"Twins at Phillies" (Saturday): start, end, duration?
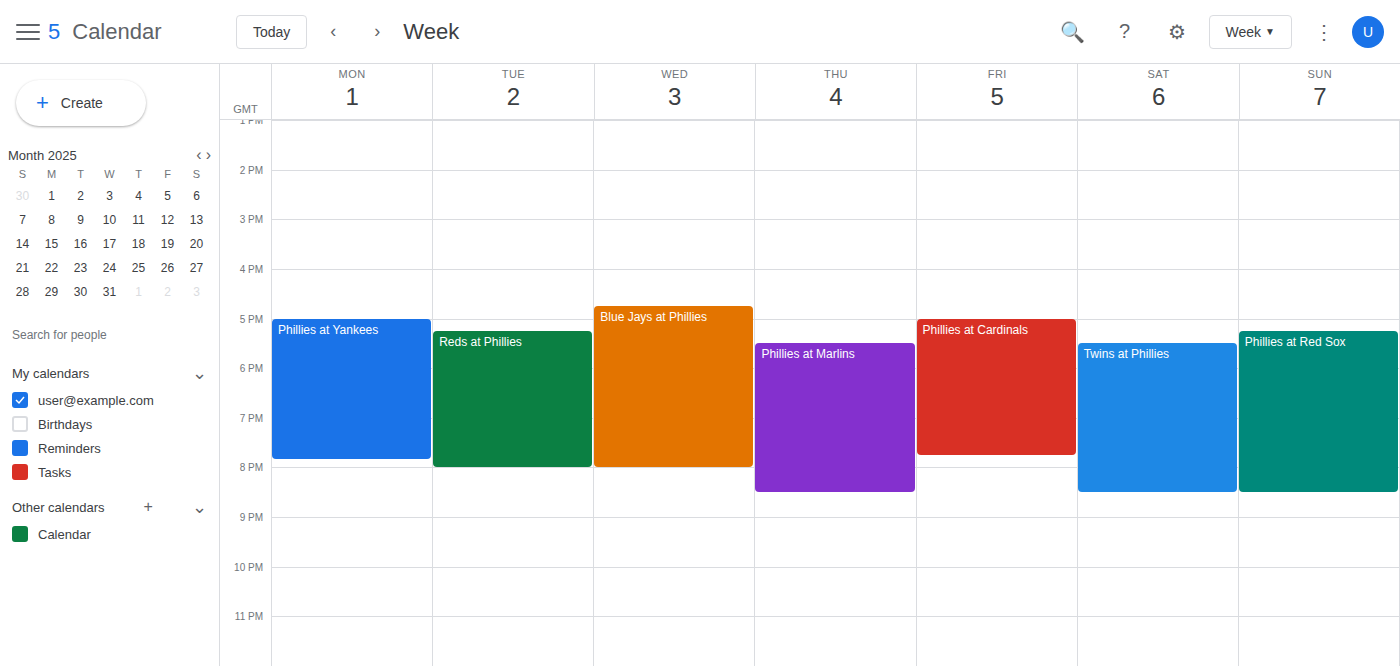
5:30 PM to 8:30 PM, 3 hours